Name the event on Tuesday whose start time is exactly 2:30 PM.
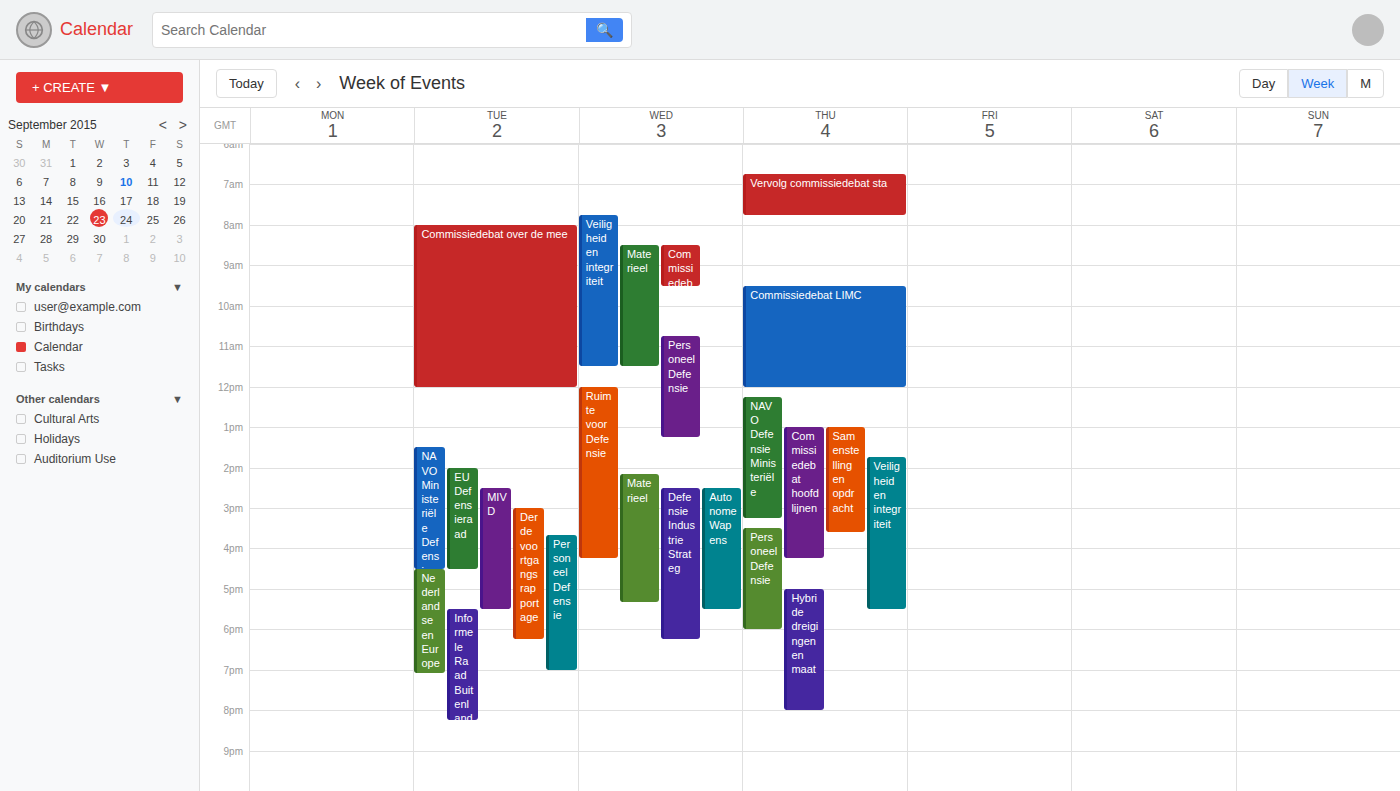
"MIVD"